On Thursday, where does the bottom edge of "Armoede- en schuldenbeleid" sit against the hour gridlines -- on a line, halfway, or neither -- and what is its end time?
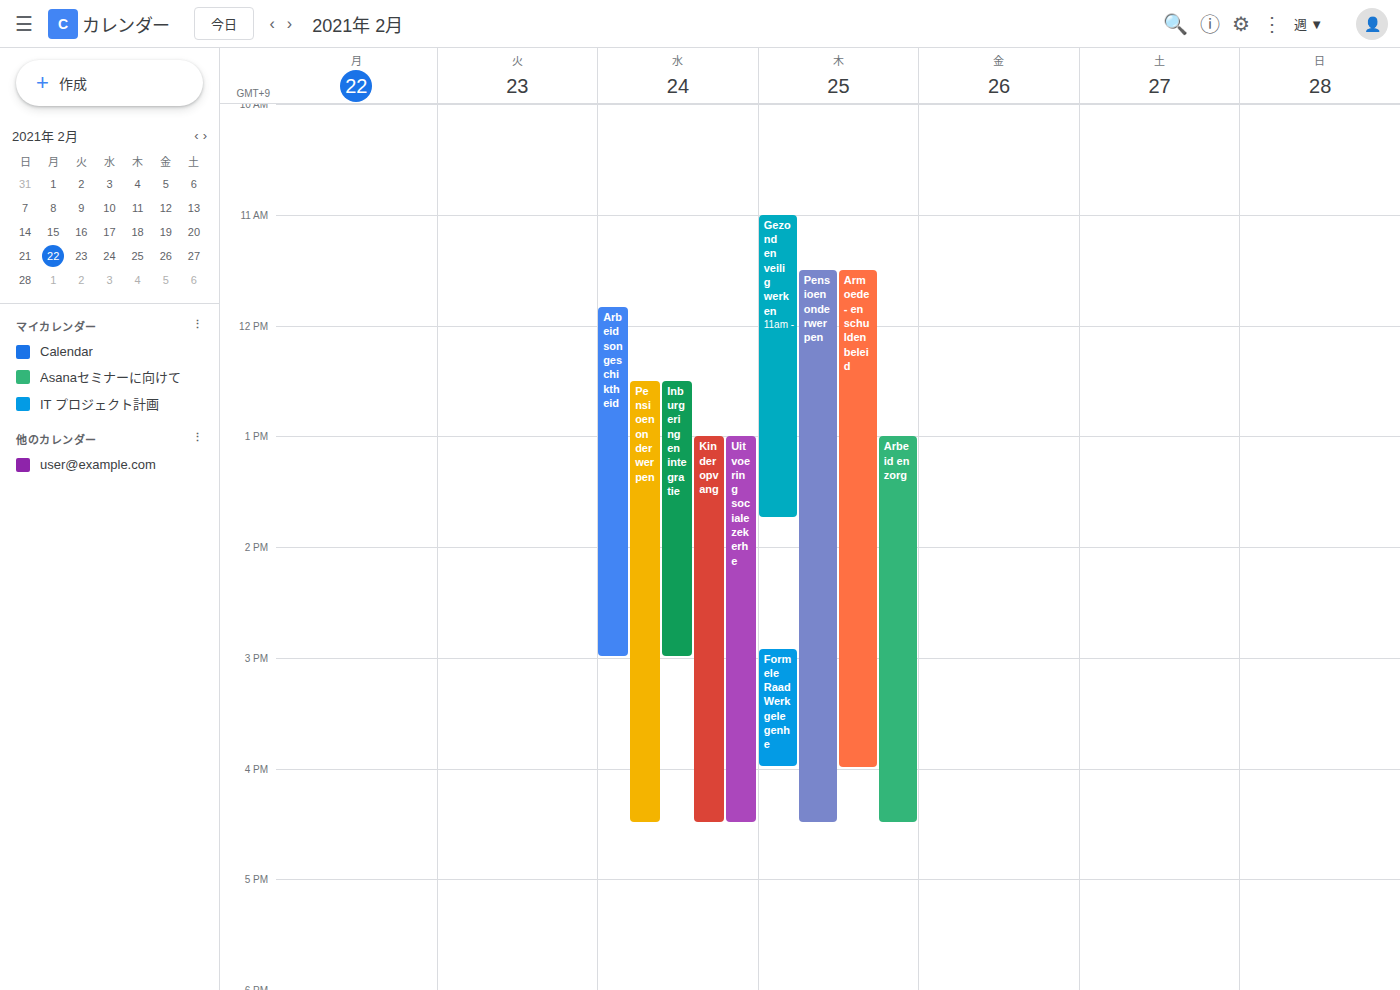
16:00 -- exactly on the 16:00 line.